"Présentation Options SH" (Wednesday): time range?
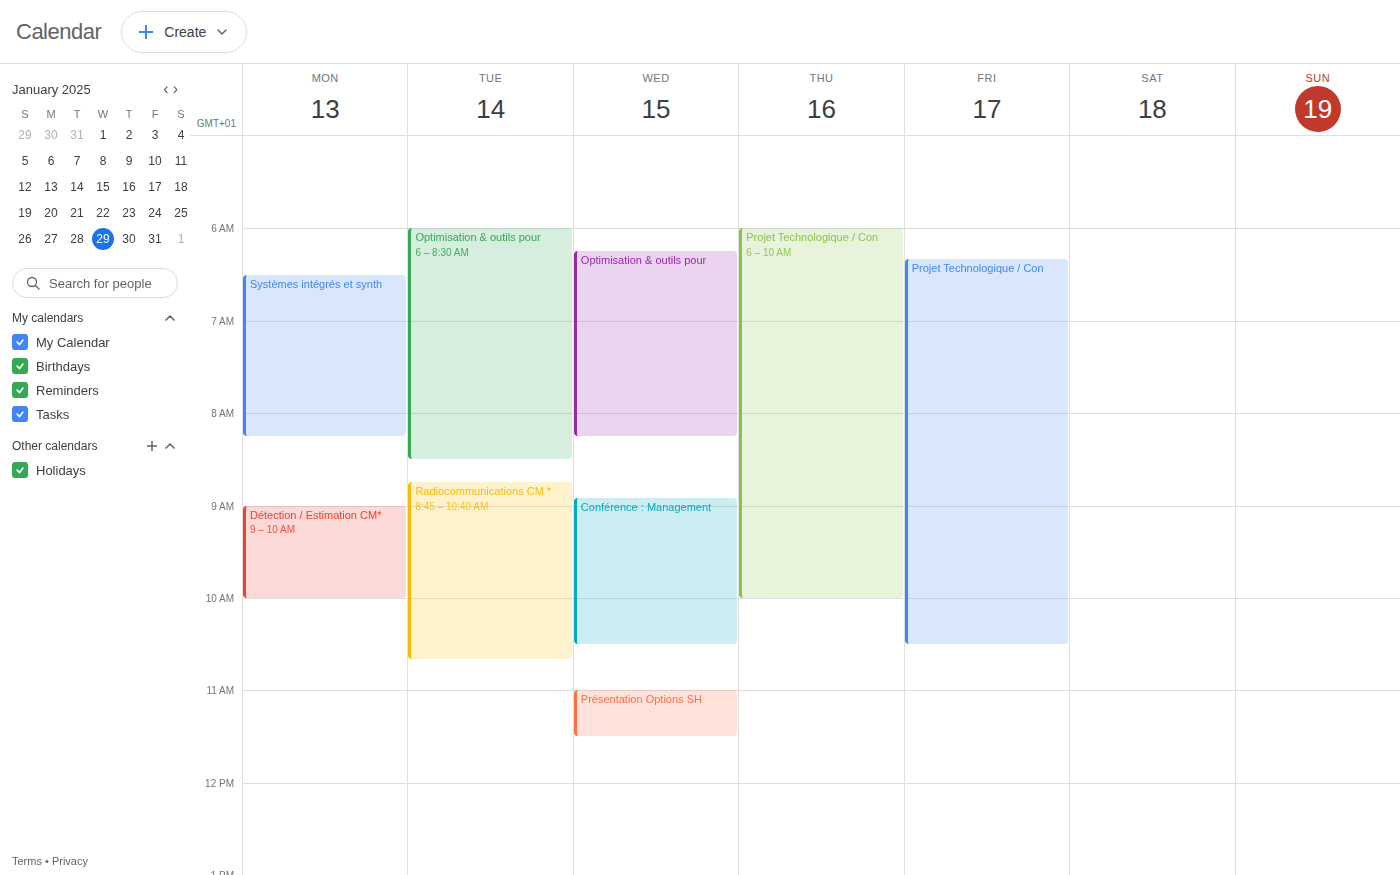
11:00 AM to 11:30 AM